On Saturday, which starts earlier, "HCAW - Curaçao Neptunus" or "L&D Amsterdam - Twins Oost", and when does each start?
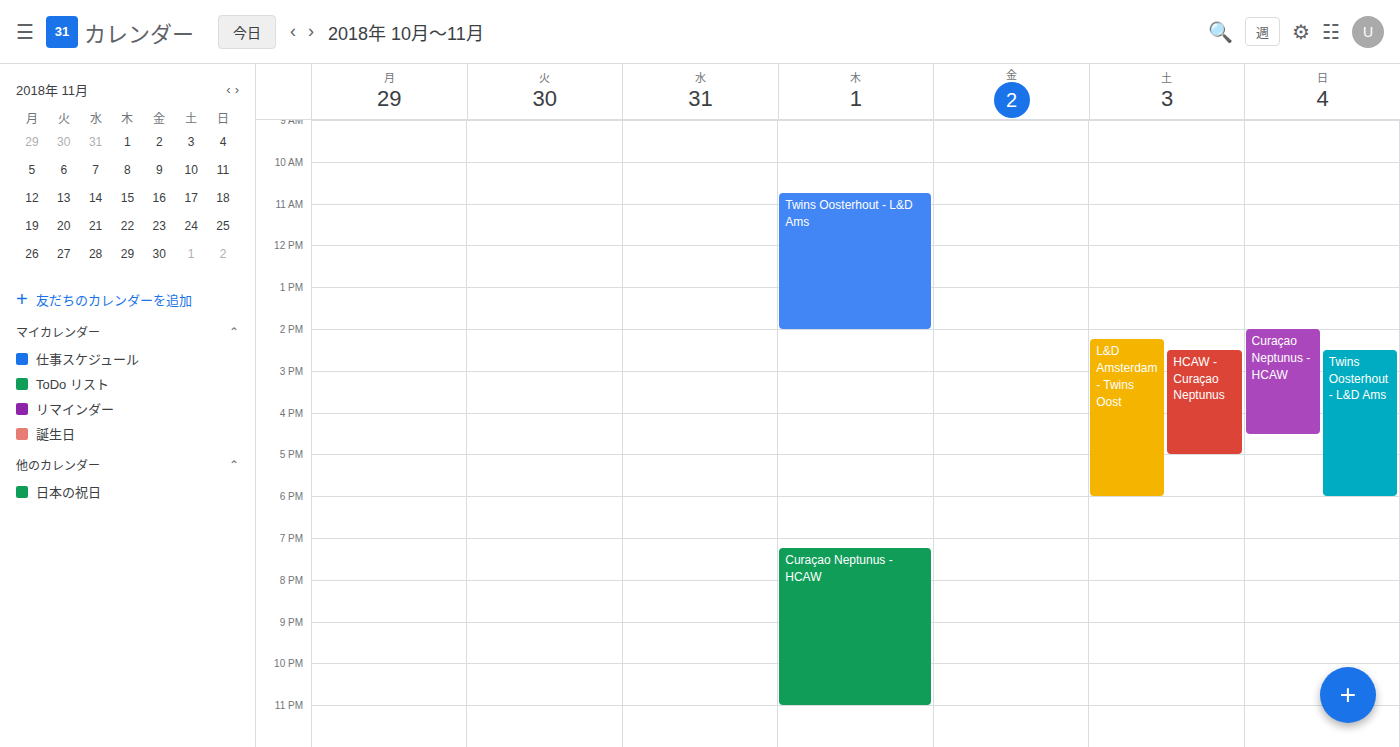
"L&D Amsterdam - Twins Oost" 2:15 PM; "HCAW - Curaçao Neptunus" 2:30 PM.